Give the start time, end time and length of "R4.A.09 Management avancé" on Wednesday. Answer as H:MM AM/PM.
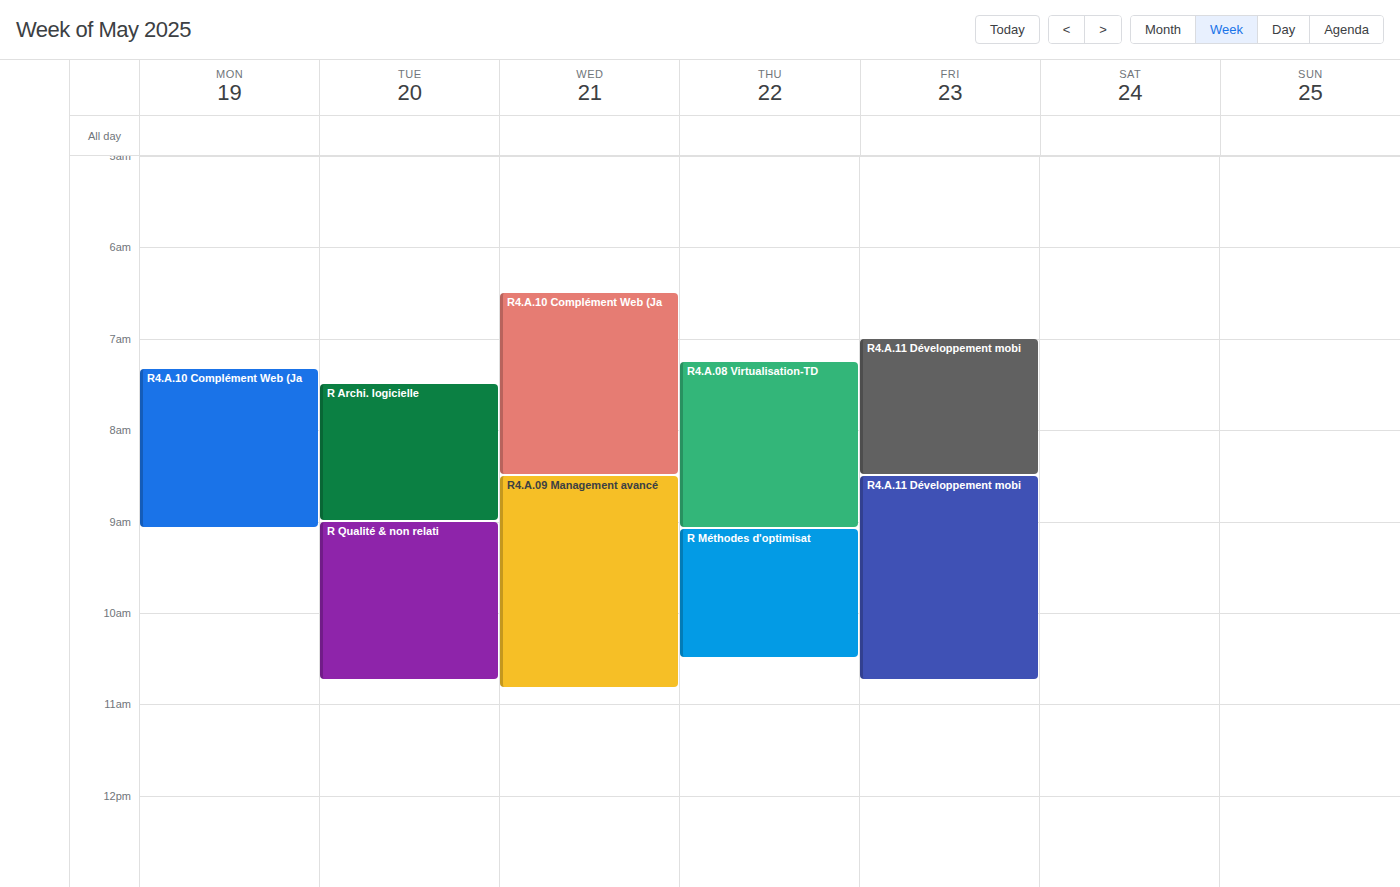
8:30 AM to 10:50 AM, 2 hours 20 minutes